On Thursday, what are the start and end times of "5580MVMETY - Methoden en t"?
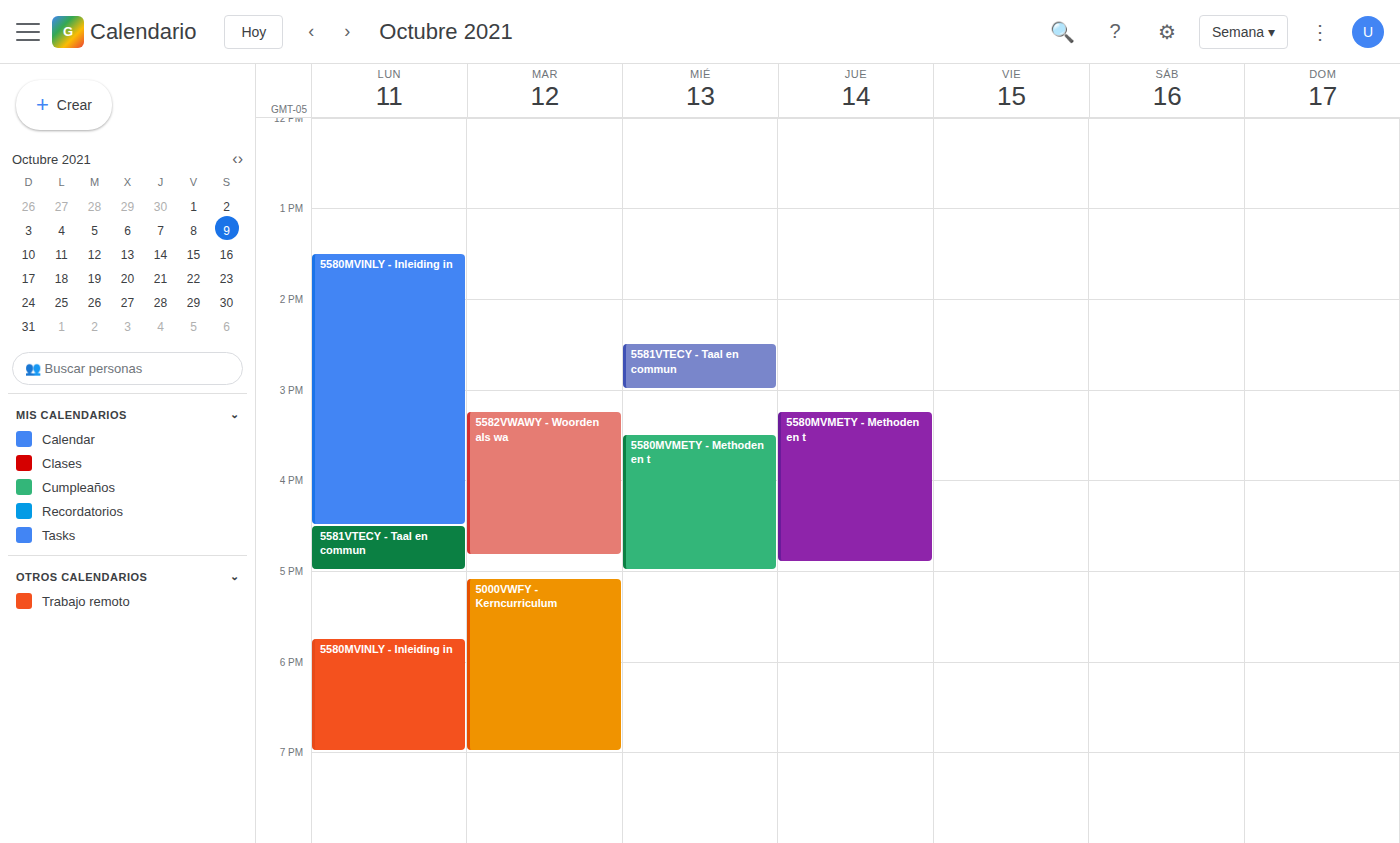
3:15 PM to 4:55 PM